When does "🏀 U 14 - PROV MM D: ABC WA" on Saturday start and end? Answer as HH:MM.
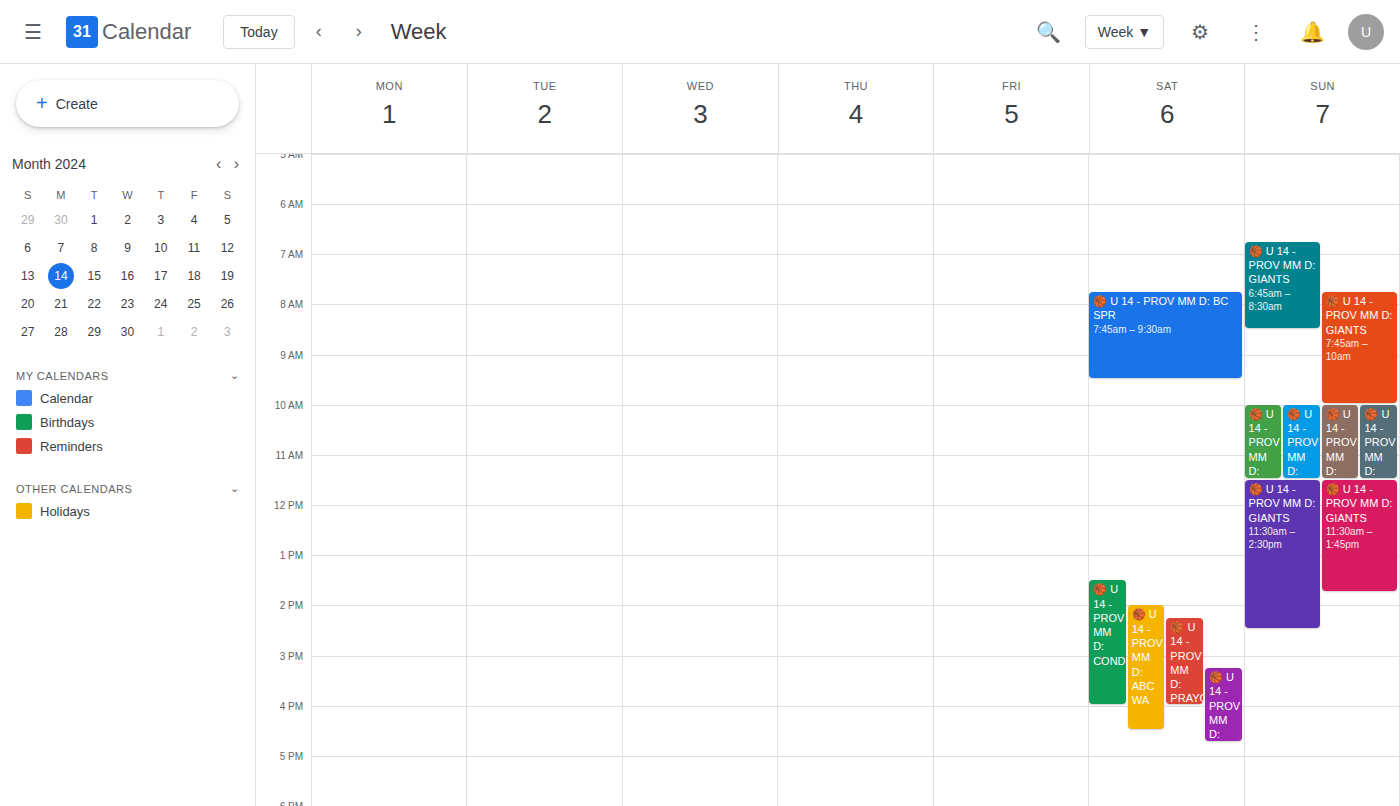
14:00 to 16:30